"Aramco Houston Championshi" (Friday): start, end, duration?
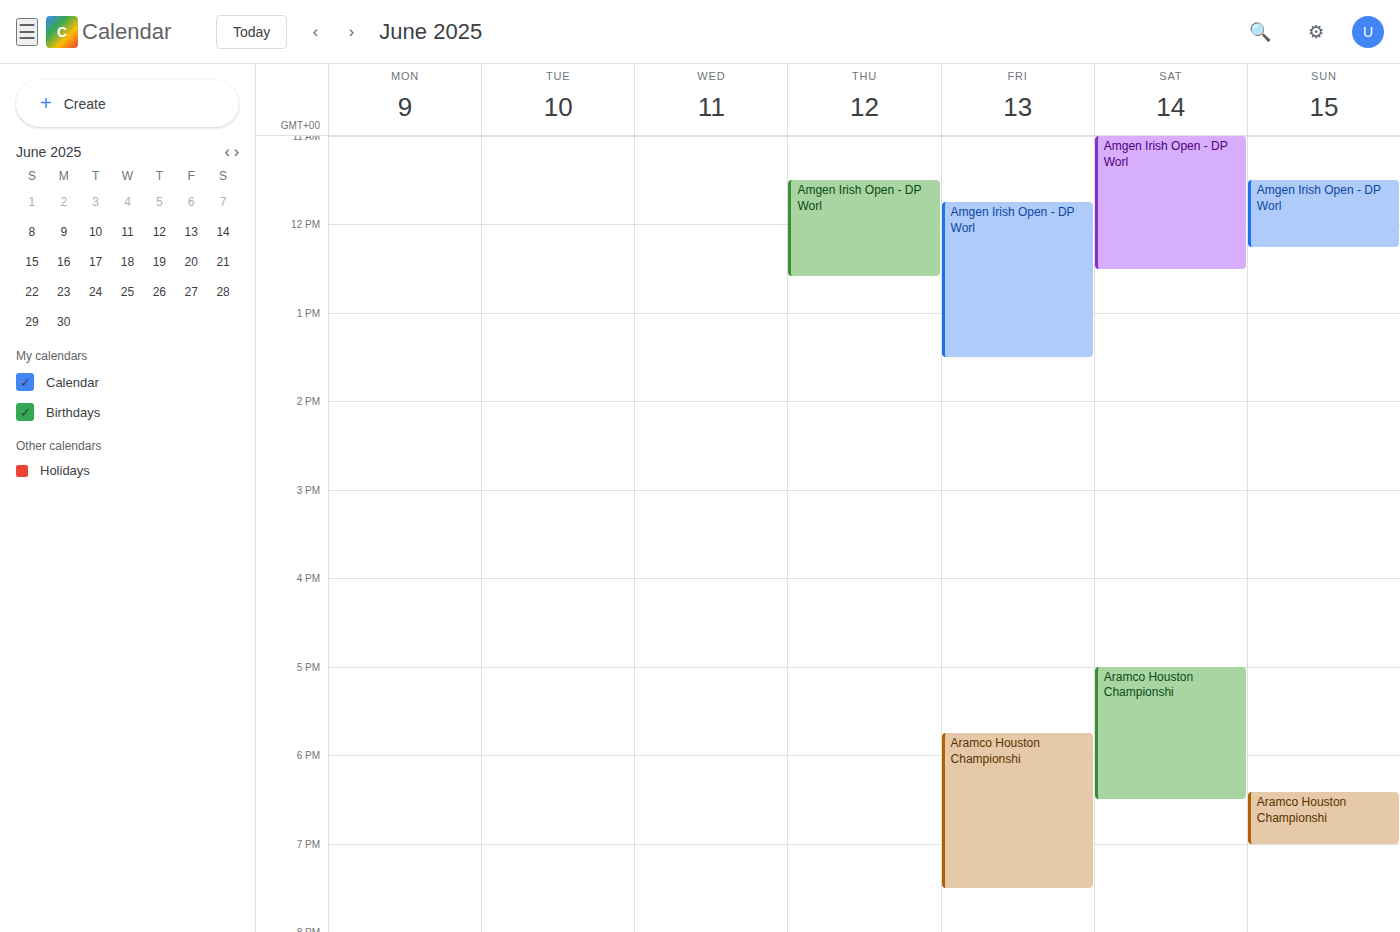
5:45 PM to 7:30 PM, 1 hour 45 minutes